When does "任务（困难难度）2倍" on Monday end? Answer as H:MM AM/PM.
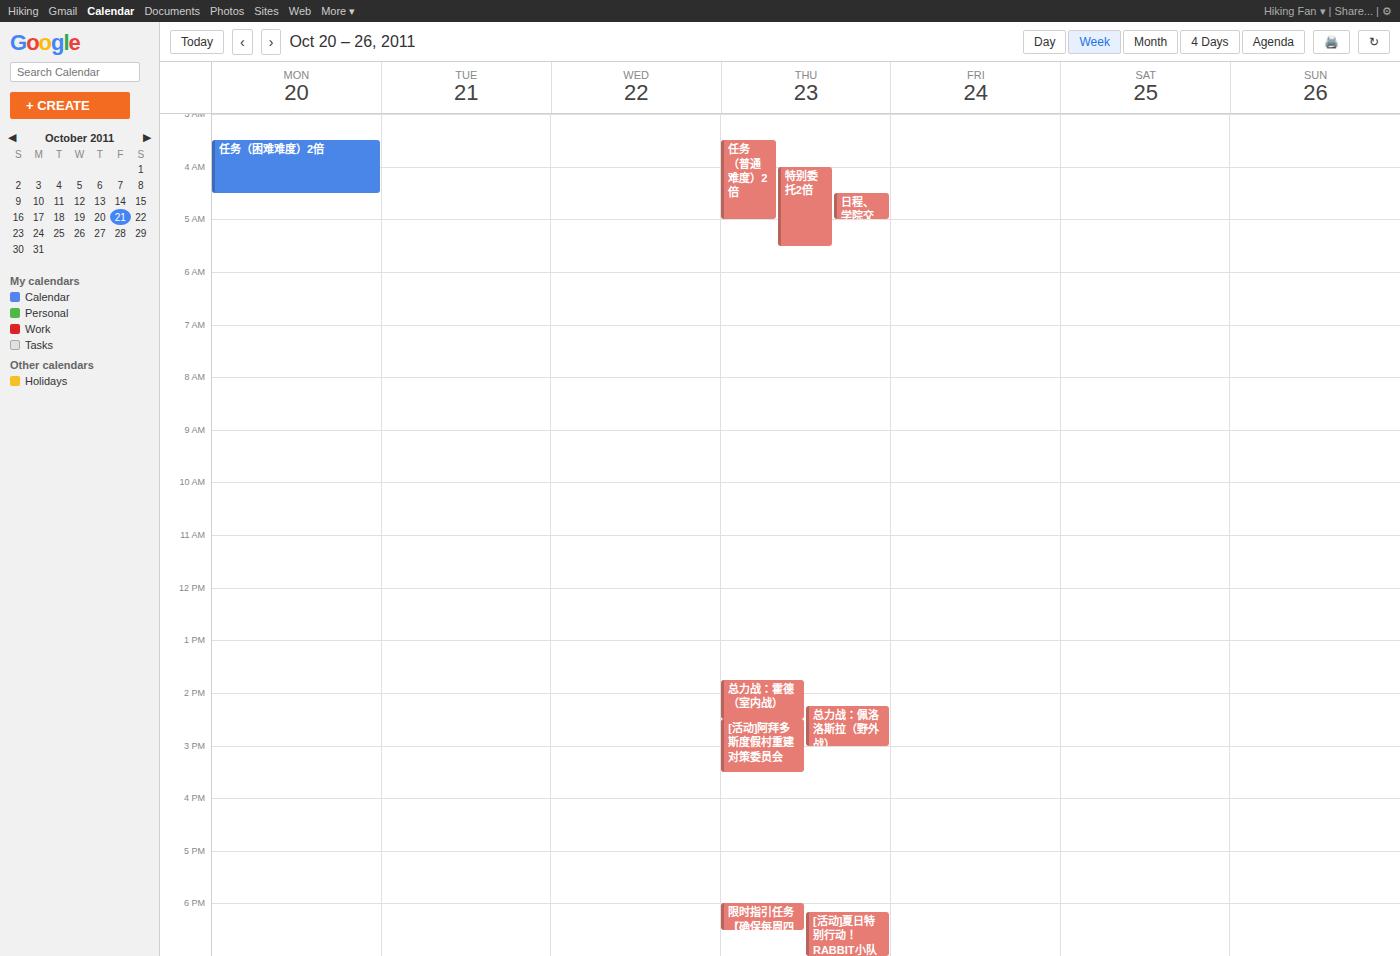
4:30 AM